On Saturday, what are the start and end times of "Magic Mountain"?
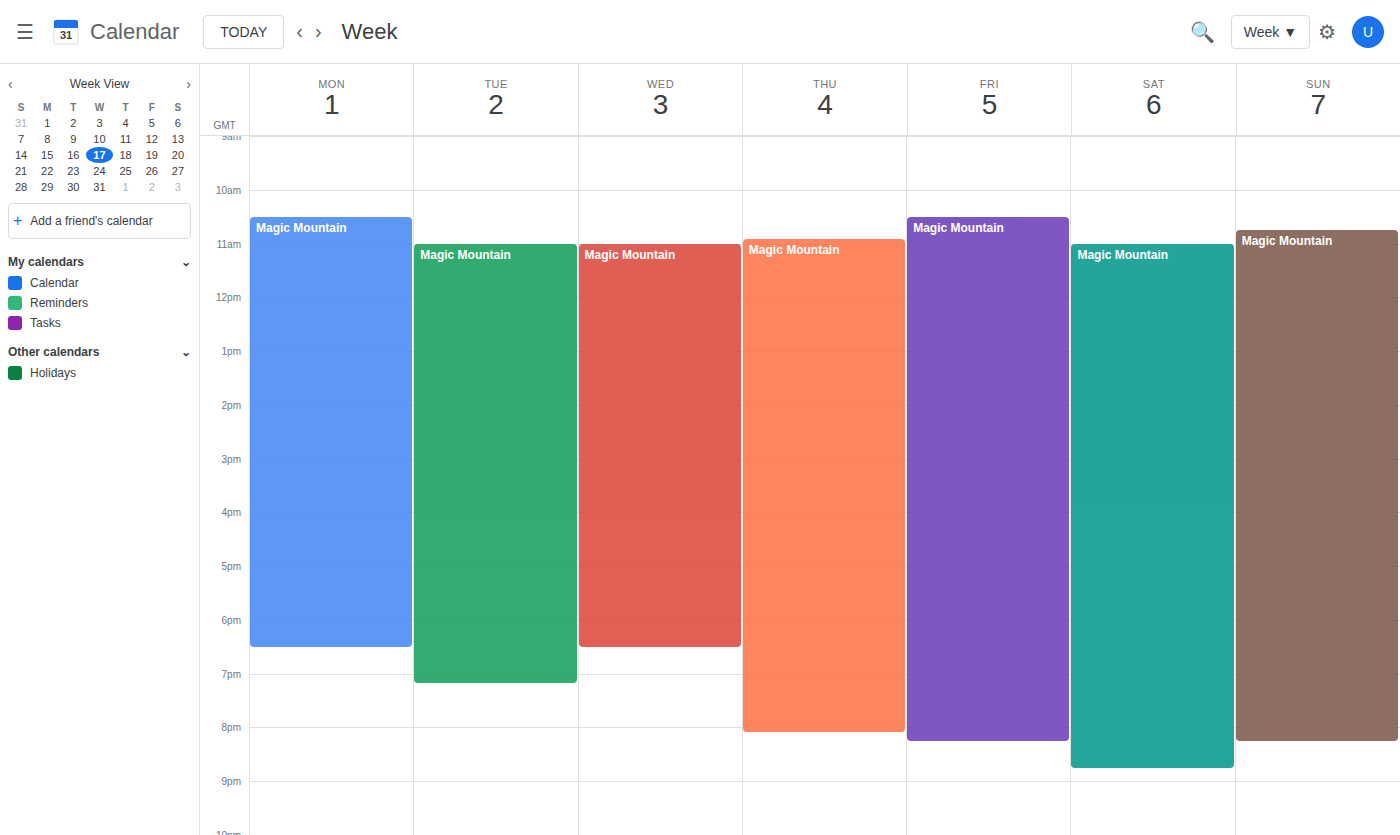
11:00 AM to 8:45 PM